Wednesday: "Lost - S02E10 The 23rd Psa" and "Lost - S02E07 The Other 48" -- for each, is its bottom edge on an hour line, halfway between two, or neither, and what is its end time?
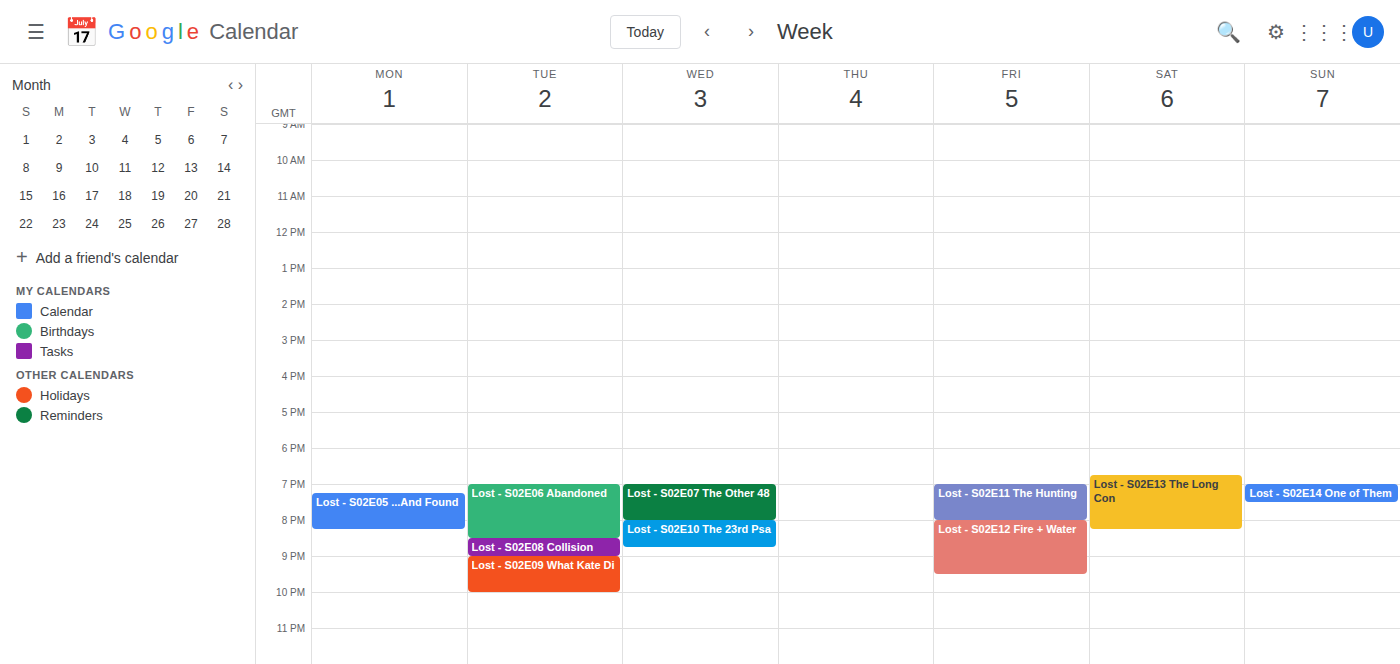
"Lost - S02E10 The 23rd Psa": 8:45 PM, neither: three quarters of the way from the 8 PM line to the 9 PM line. "Lost - S02E07 The Other 48": 8:00 PM, exactly on the 8 PM line.